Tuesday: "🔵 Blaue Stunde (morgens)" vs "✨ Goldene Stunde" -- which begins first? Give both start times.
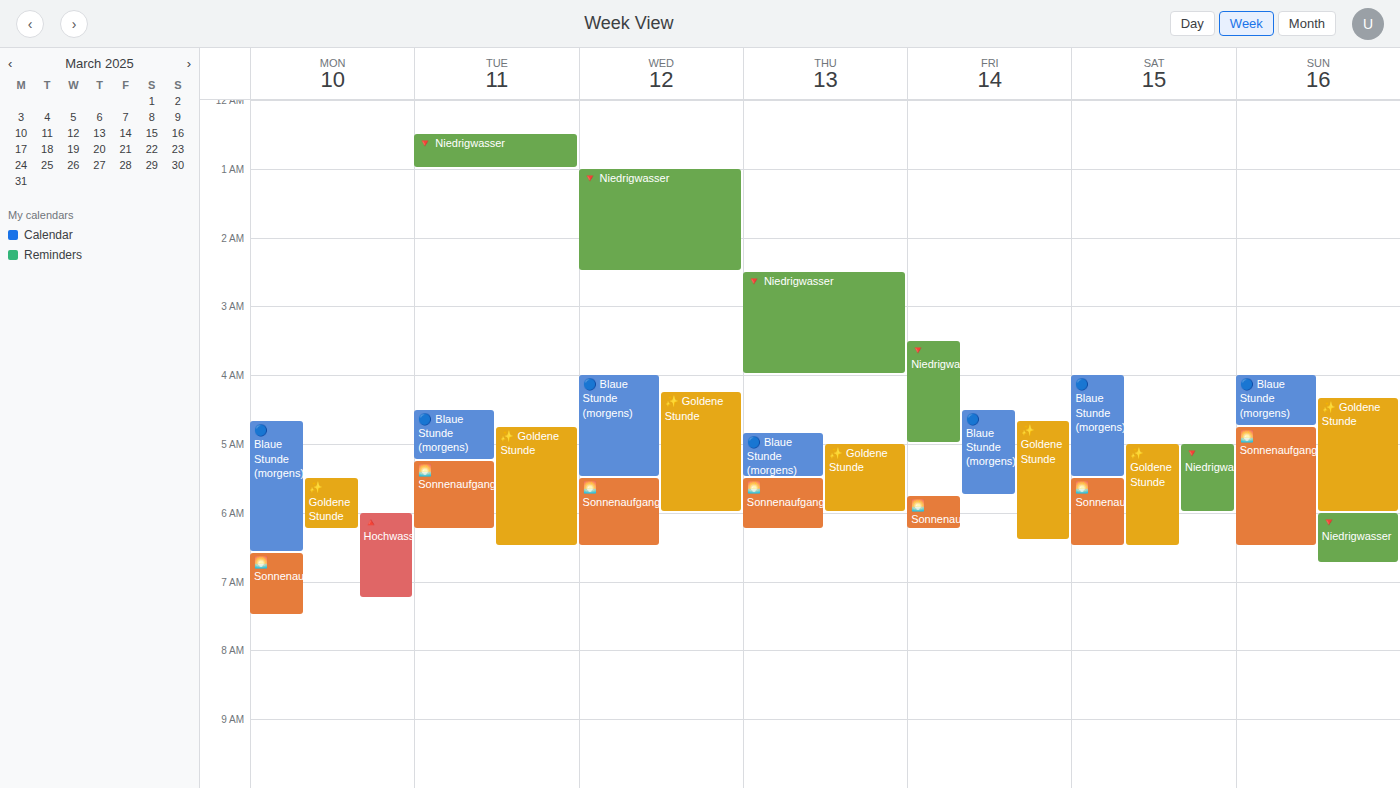
"🔵 Blaue Stunde (morgens)" 04:30; "✨ Goldene Stunde" 04:45.